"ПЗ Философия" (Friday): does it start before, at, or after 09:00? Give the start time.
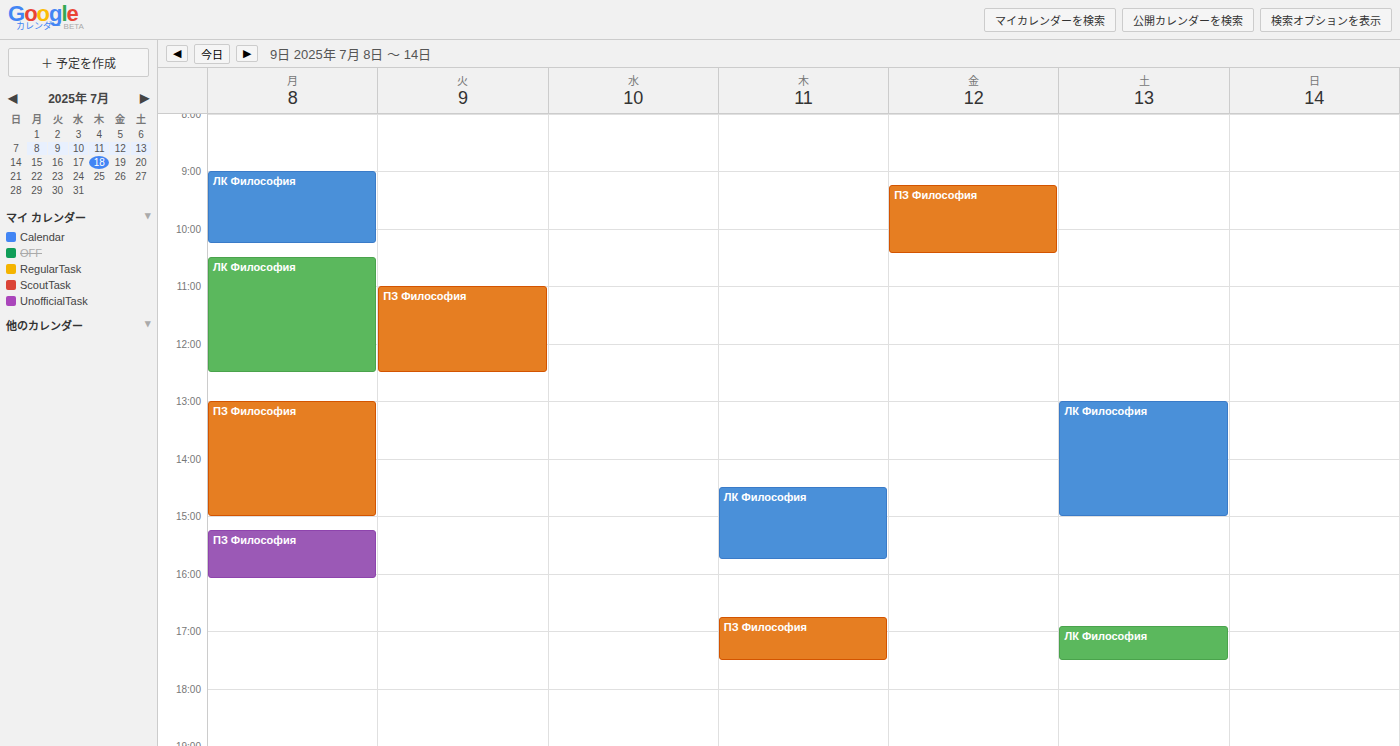
09:15 -- after 09:00, 15 minutes below the 09:00 line.